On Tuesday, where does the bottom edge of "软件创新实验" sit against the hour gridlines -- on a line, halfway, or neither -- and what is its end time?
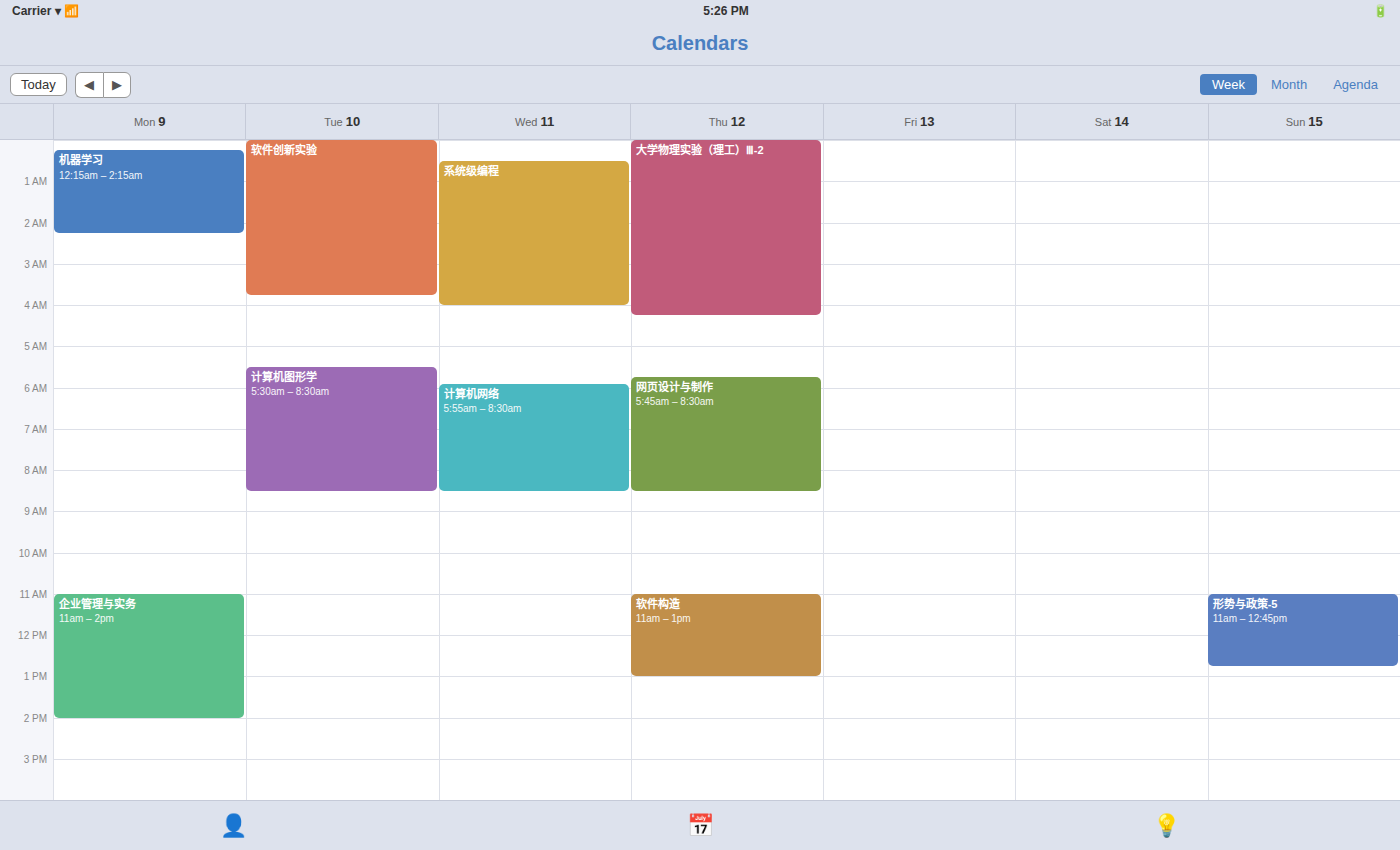
03:45 -- neither: three quarters of the way from the 03:00 line to the 04:00 line.